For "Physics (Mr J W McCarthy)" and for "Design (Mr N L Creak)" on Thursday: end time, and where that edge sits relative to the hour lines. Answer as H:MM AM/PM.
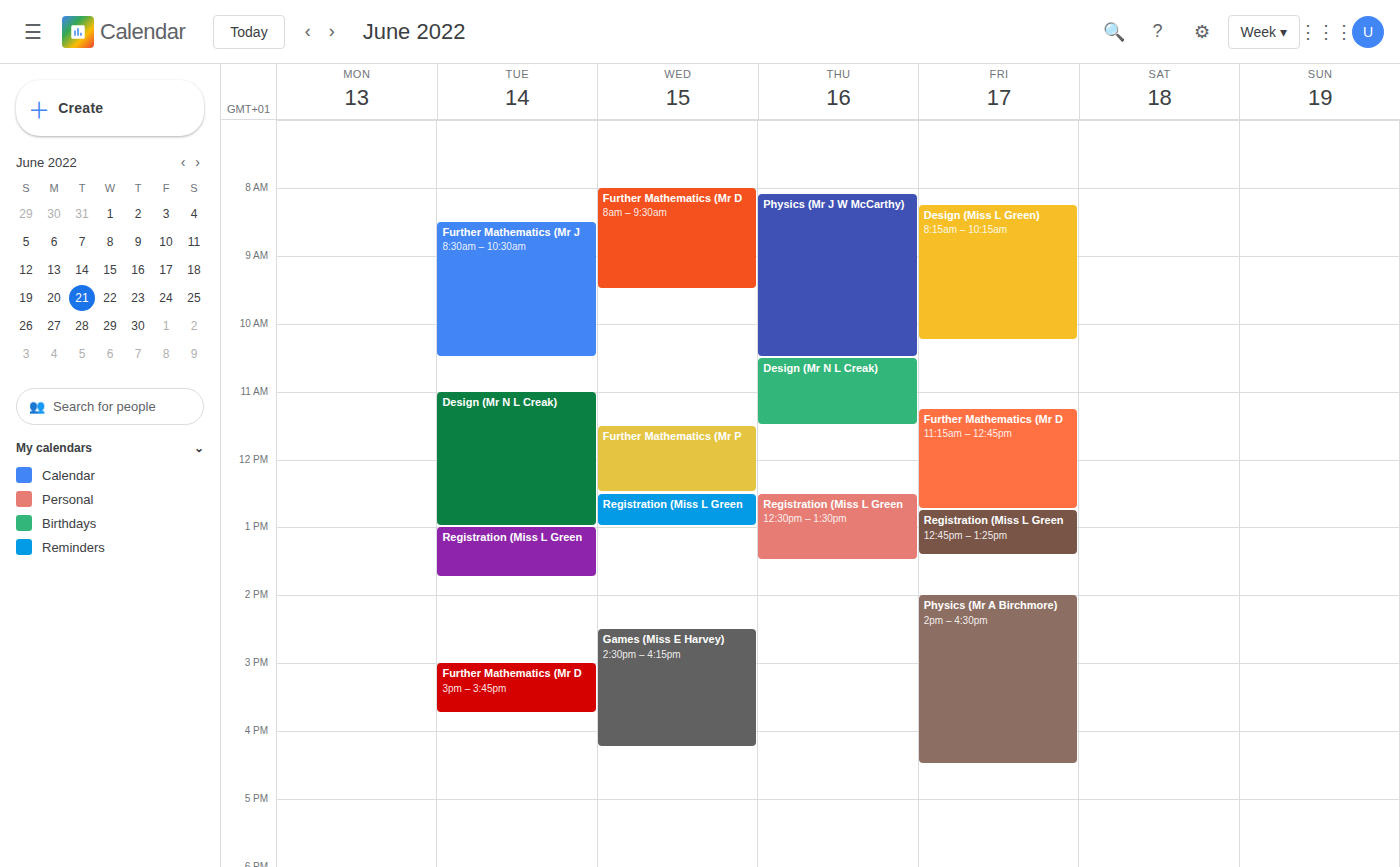
"Physics (Mr J W McCarthy)": 10:30 AM, halfway between the 10 AM and 11 AM lines. "Design (Mr N L Creak)": 11:30 AM, halfway between the 11 AM and 12 PM lines.